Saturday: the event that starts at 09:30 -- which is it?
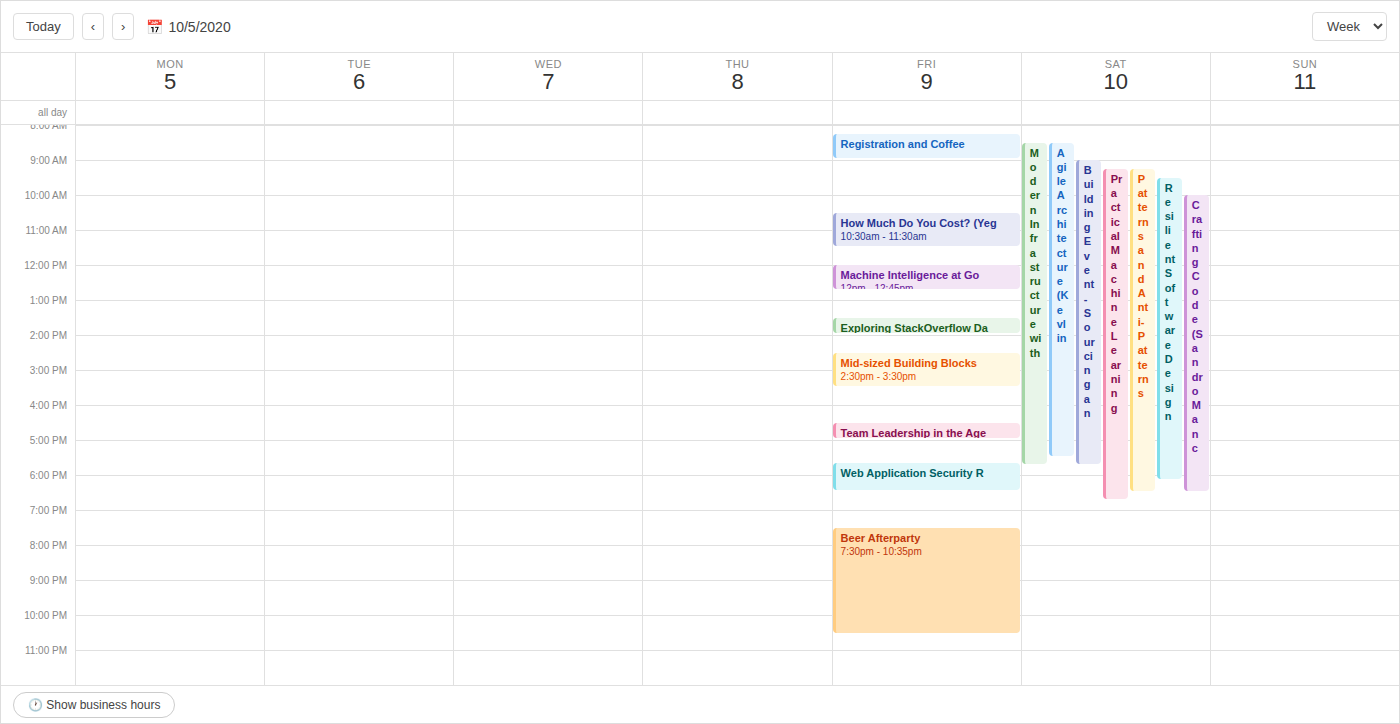
"Resilient Software Design"